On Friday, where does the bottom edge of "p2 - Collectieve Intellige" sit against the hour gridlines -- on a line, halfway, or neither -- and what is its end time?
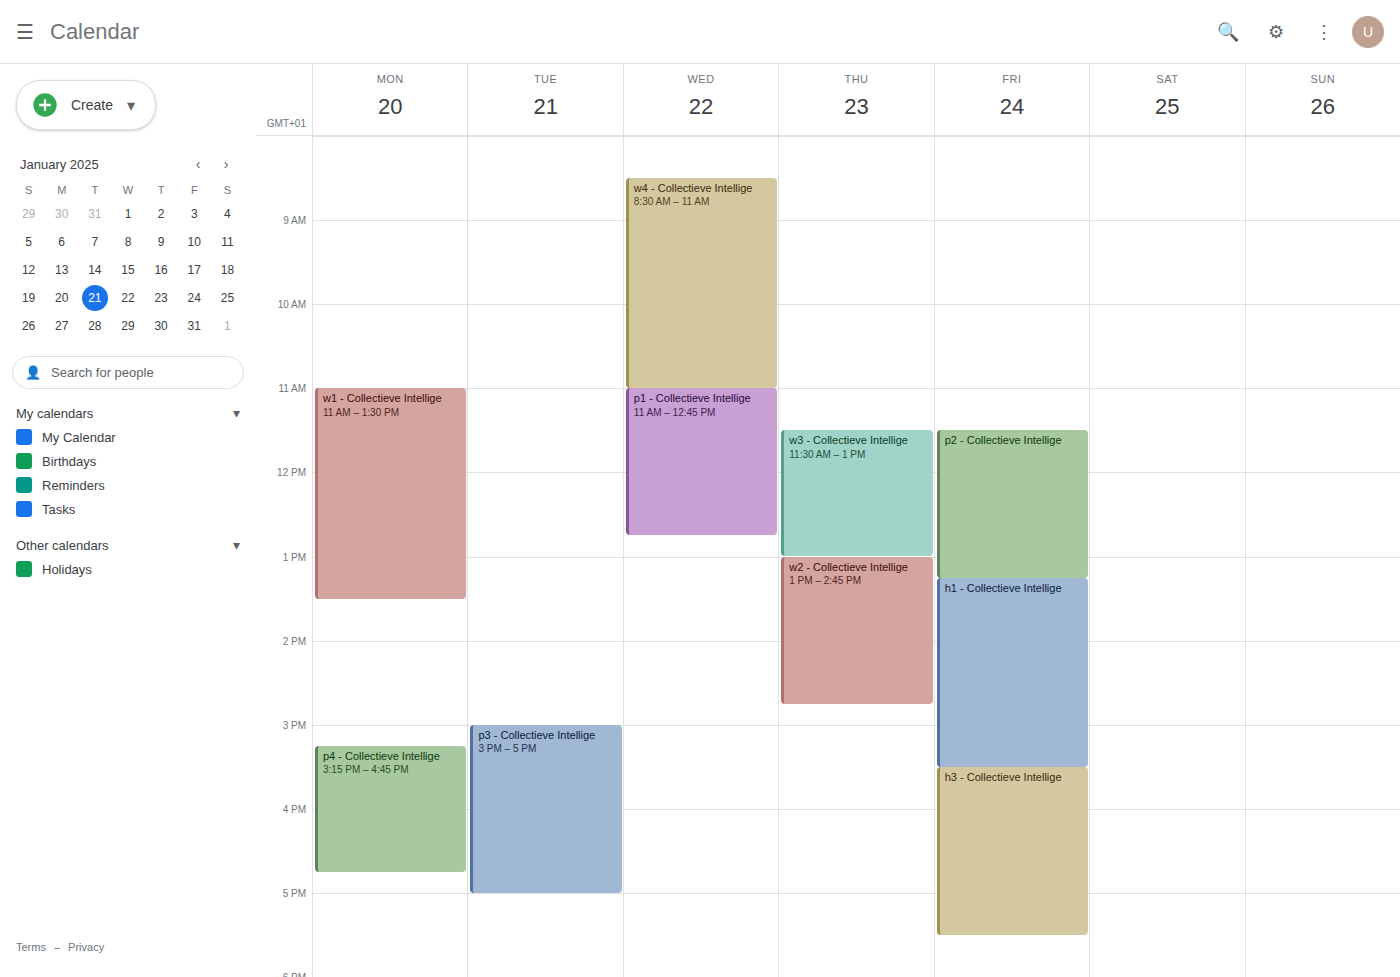
1:15 PM -- neither: a quarter of the way from the 1 PM line to the 2 PM line.